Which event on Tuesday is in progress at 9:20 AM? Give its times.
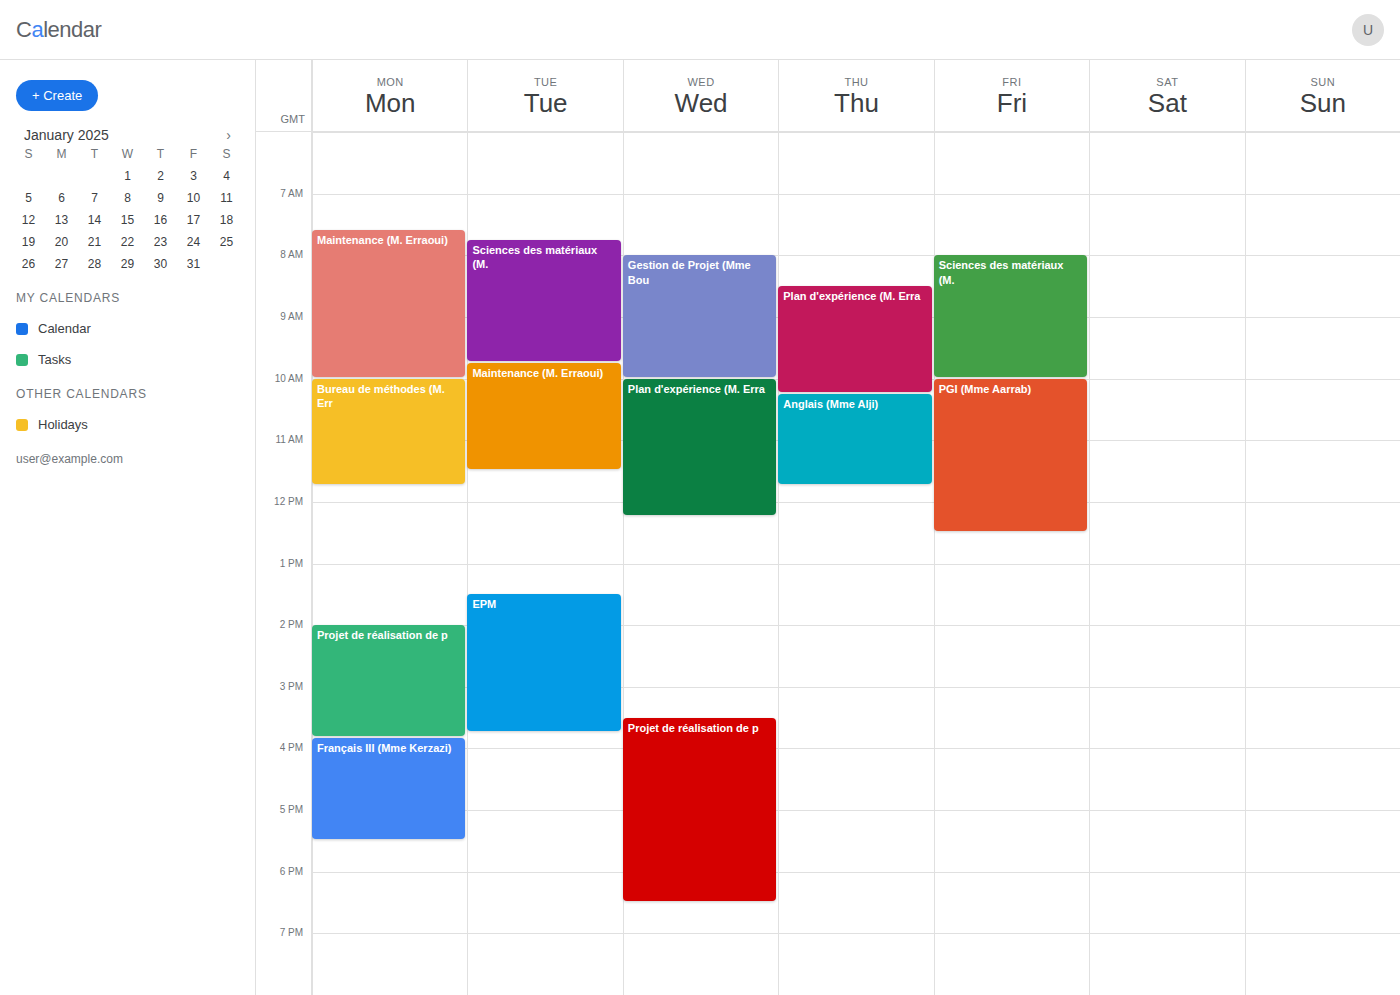
"Sciences des matériaux (M.", 7:45 AM to 9:45 AM